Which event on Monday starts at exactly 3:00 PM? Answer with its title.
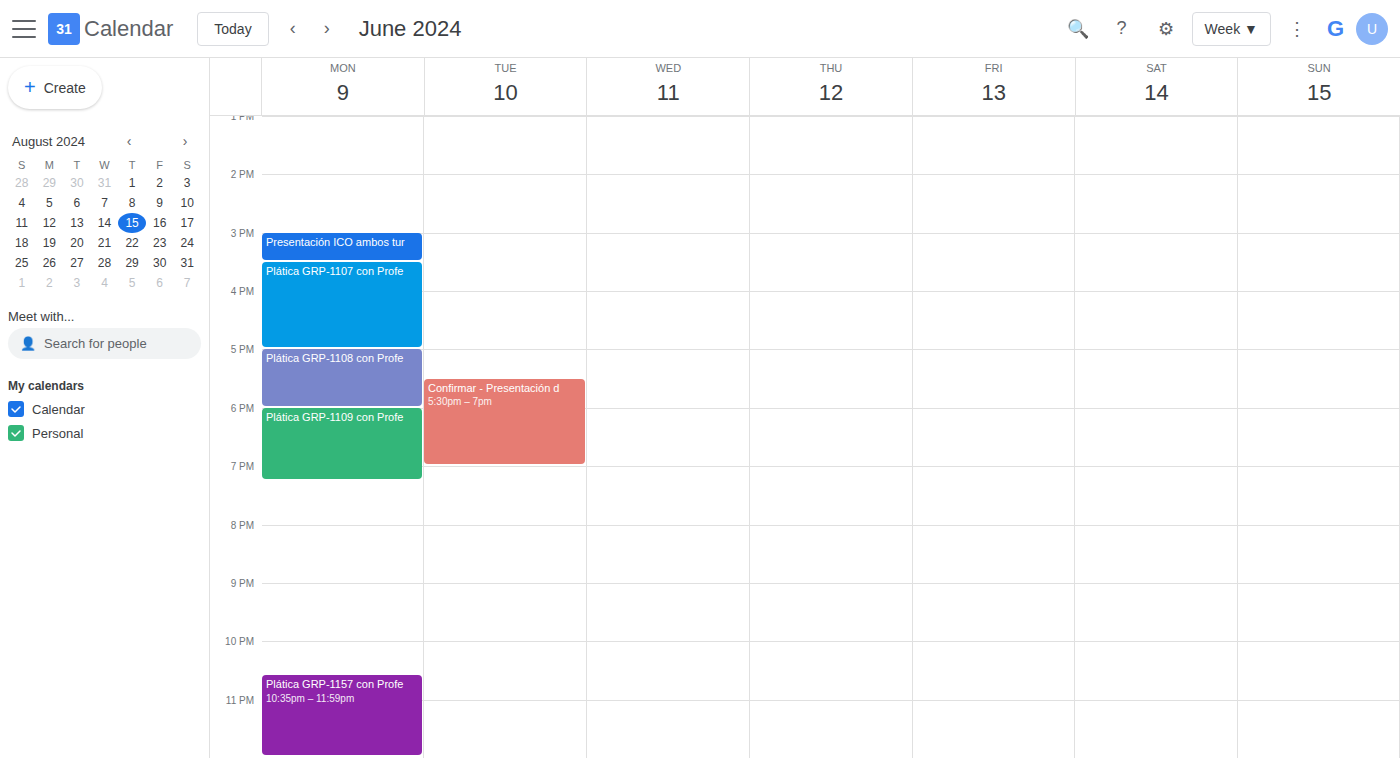
"Presentación ICO ambos tur"